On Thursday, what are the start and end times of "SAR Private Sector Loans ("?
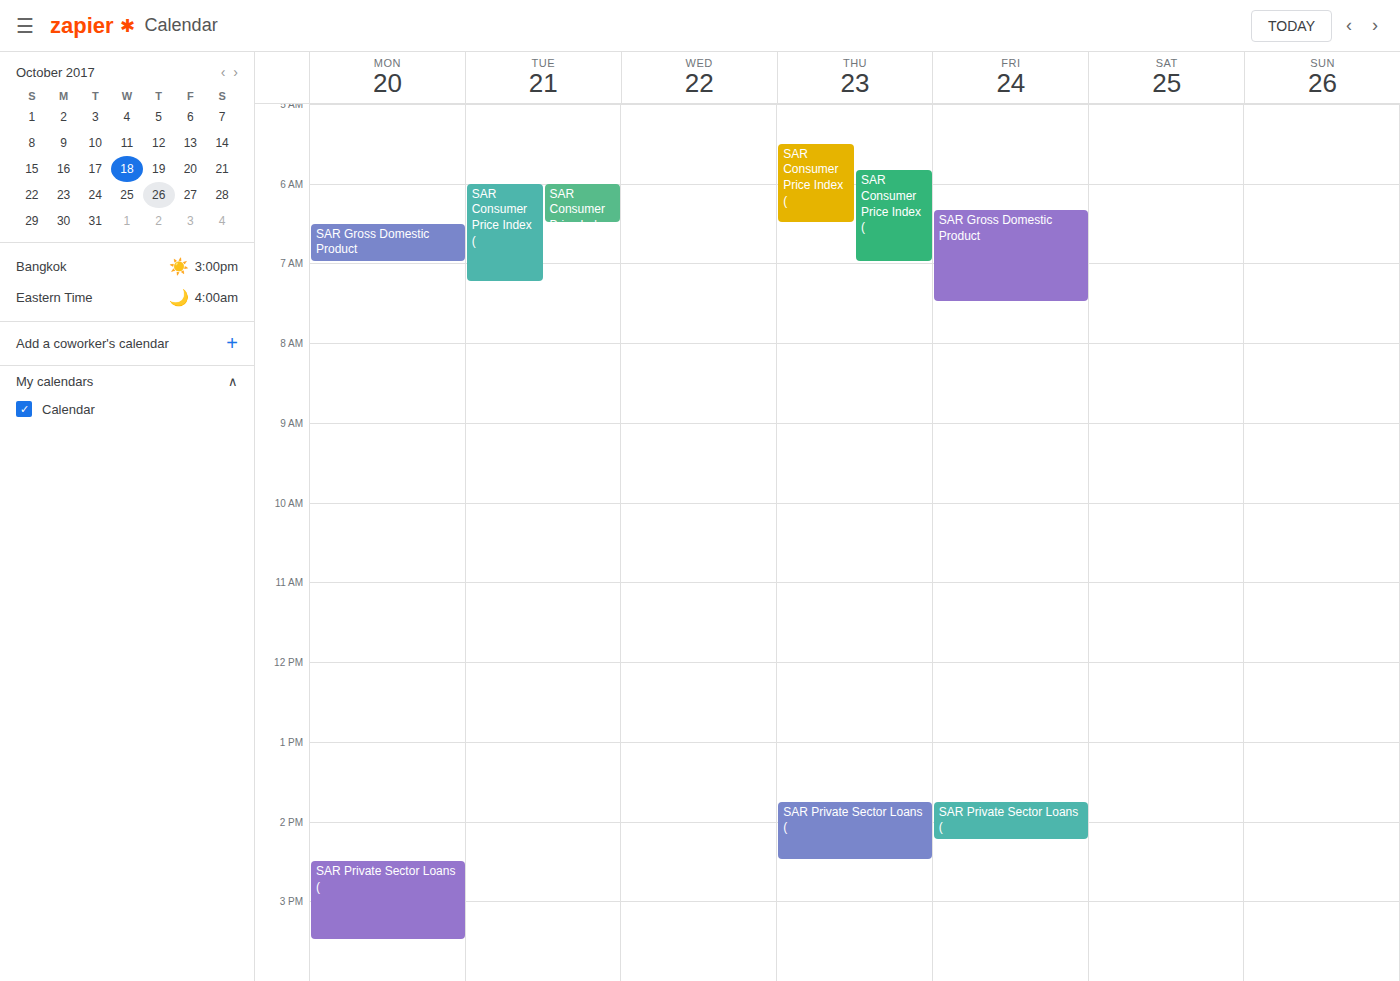
13:45 to 14:30